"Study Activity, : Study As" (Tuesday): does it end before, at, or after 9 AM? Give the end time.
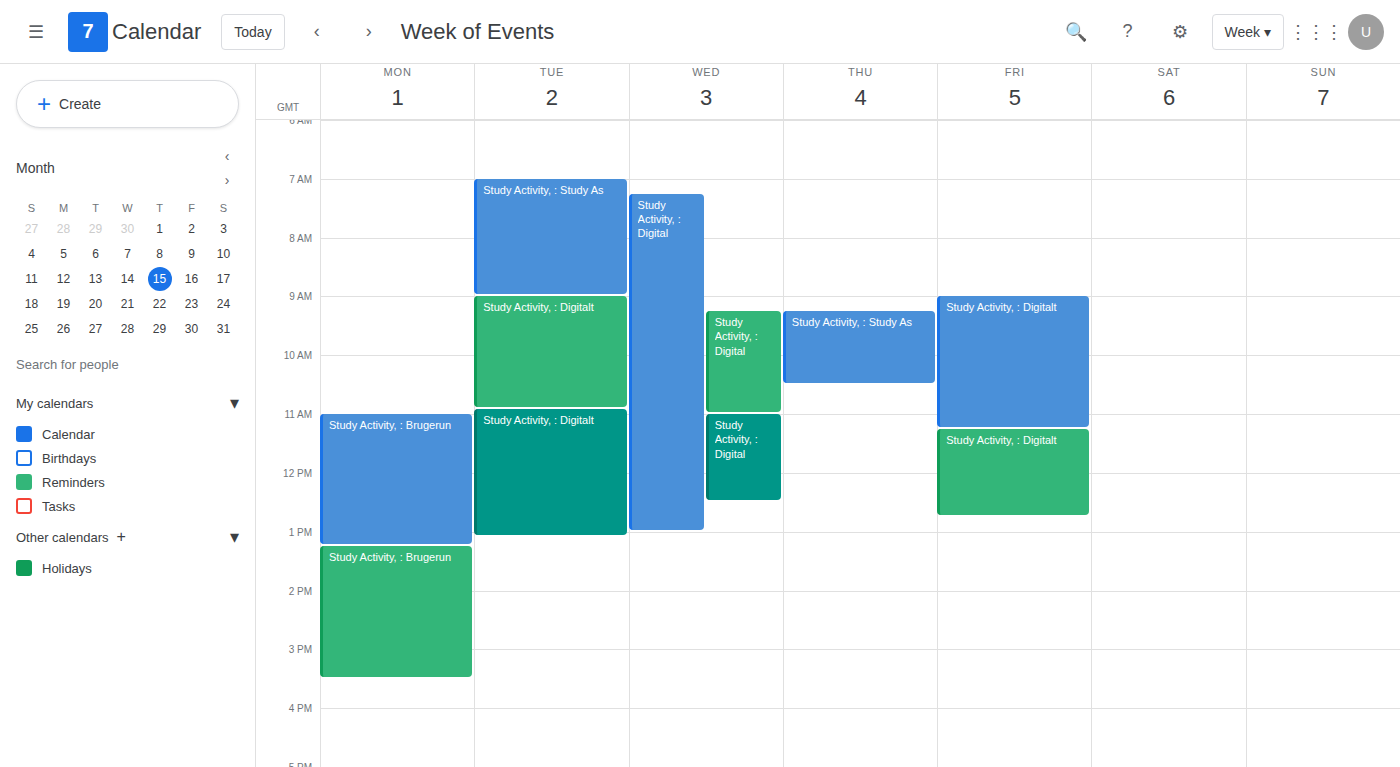
9:00 AM -- exactly at 9 AM, on the 9 AM line.